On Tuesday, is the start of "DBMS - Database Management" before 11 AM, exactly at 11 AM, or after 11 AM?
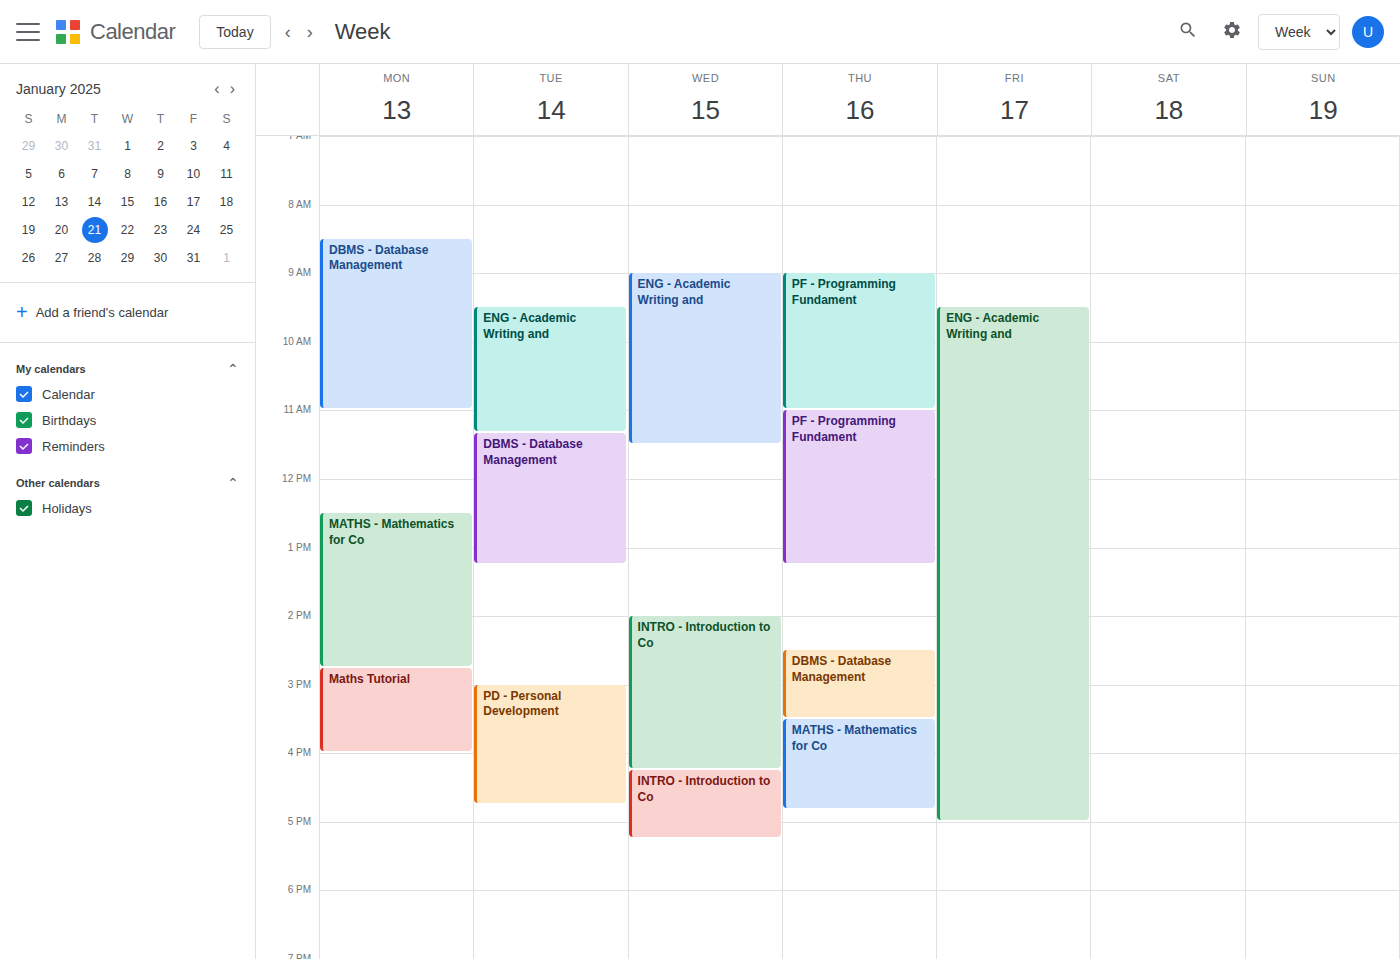
11:20 AM -- after 11 AM, 20 minutes below the 11 AM line.